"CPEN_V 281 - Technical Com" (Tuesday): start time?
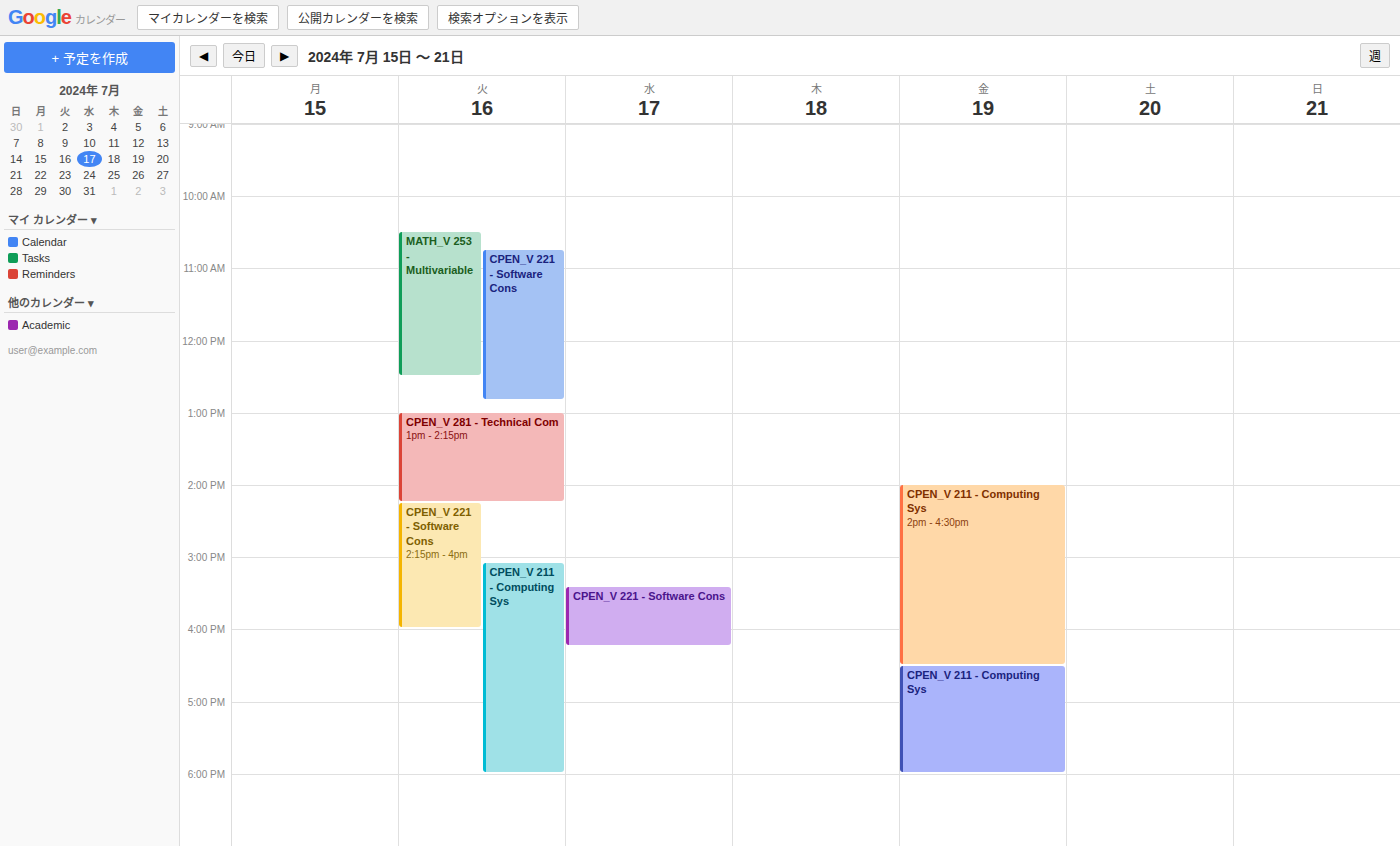
13:00